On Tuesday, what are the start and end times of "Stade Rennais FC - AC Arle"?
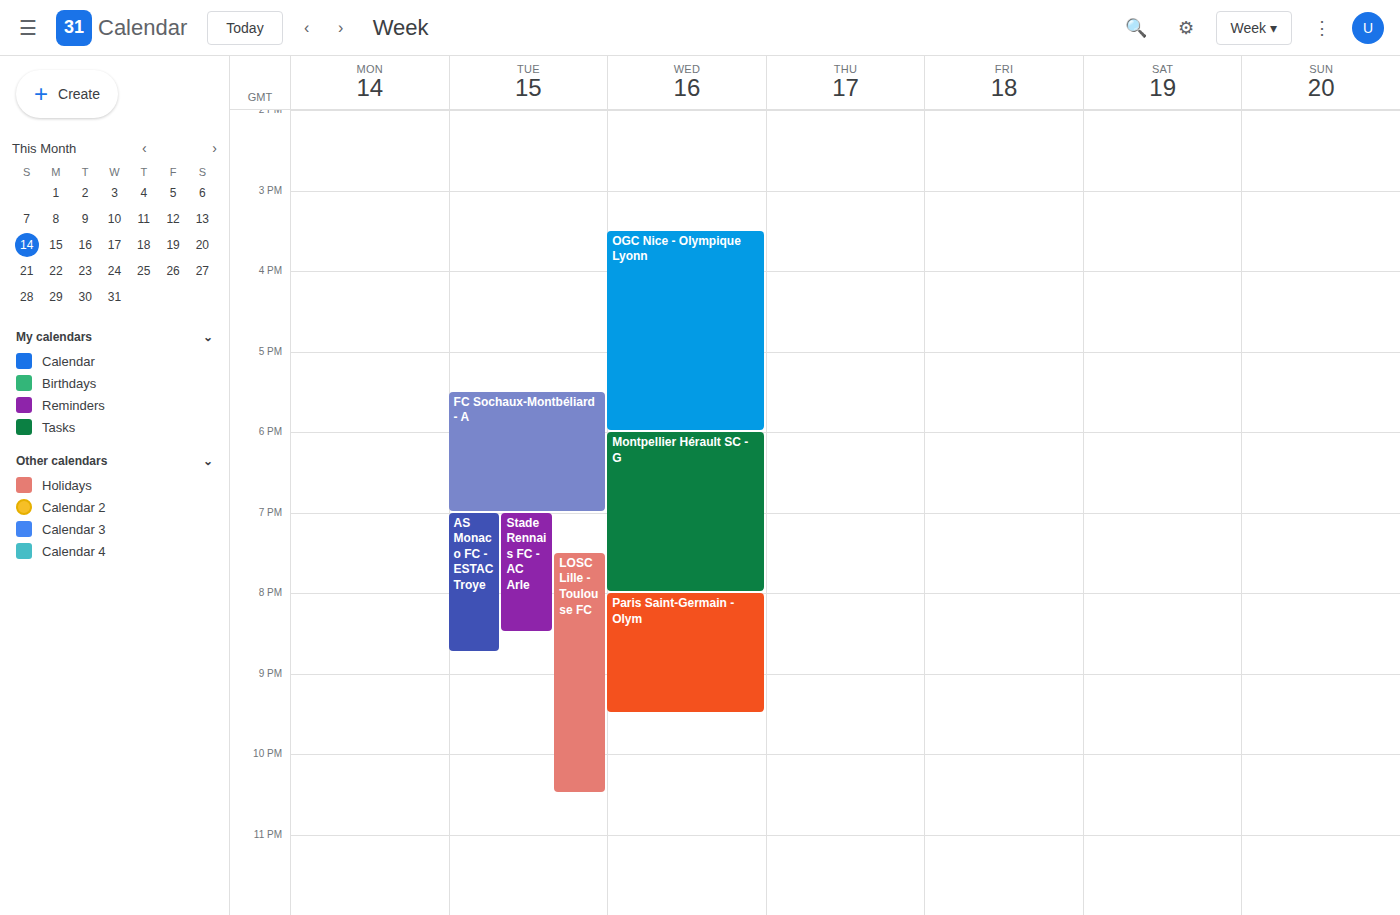
7:00 PM to 8:30 PM